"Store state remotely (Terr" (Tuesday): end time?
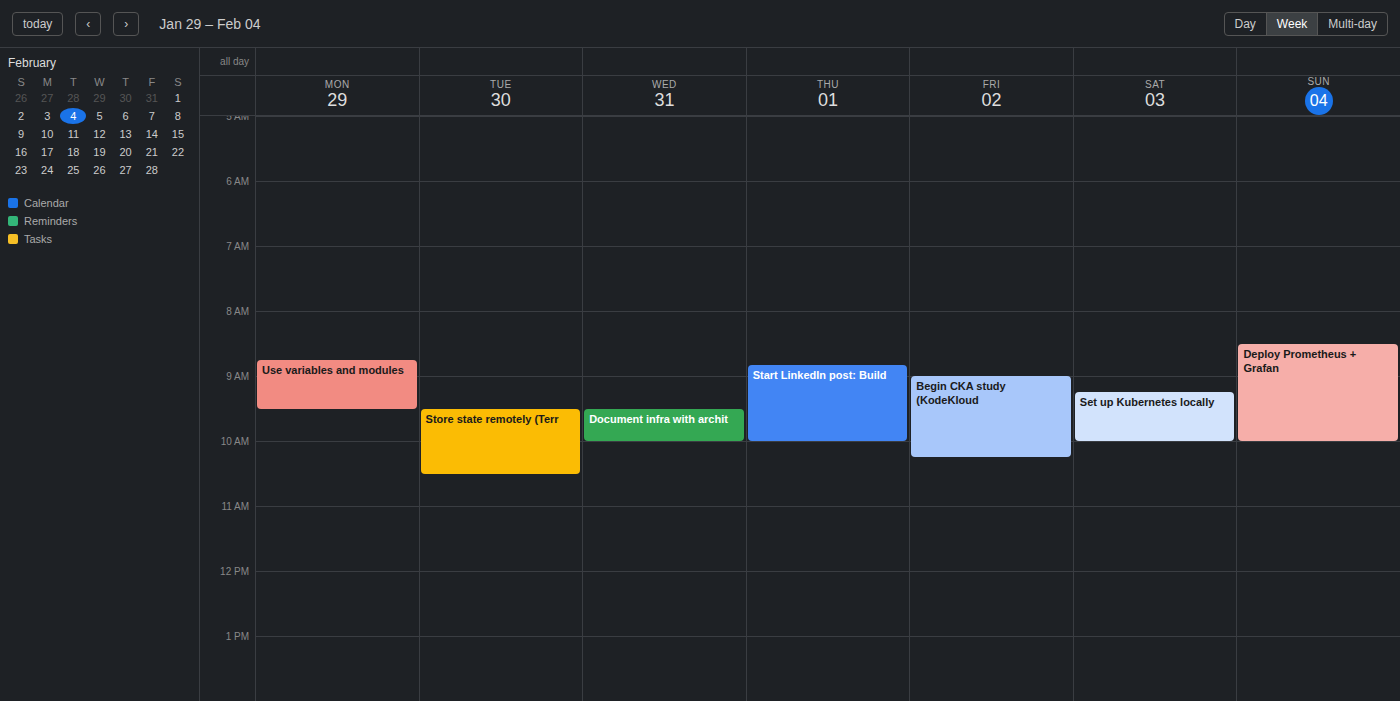
10:30 AM